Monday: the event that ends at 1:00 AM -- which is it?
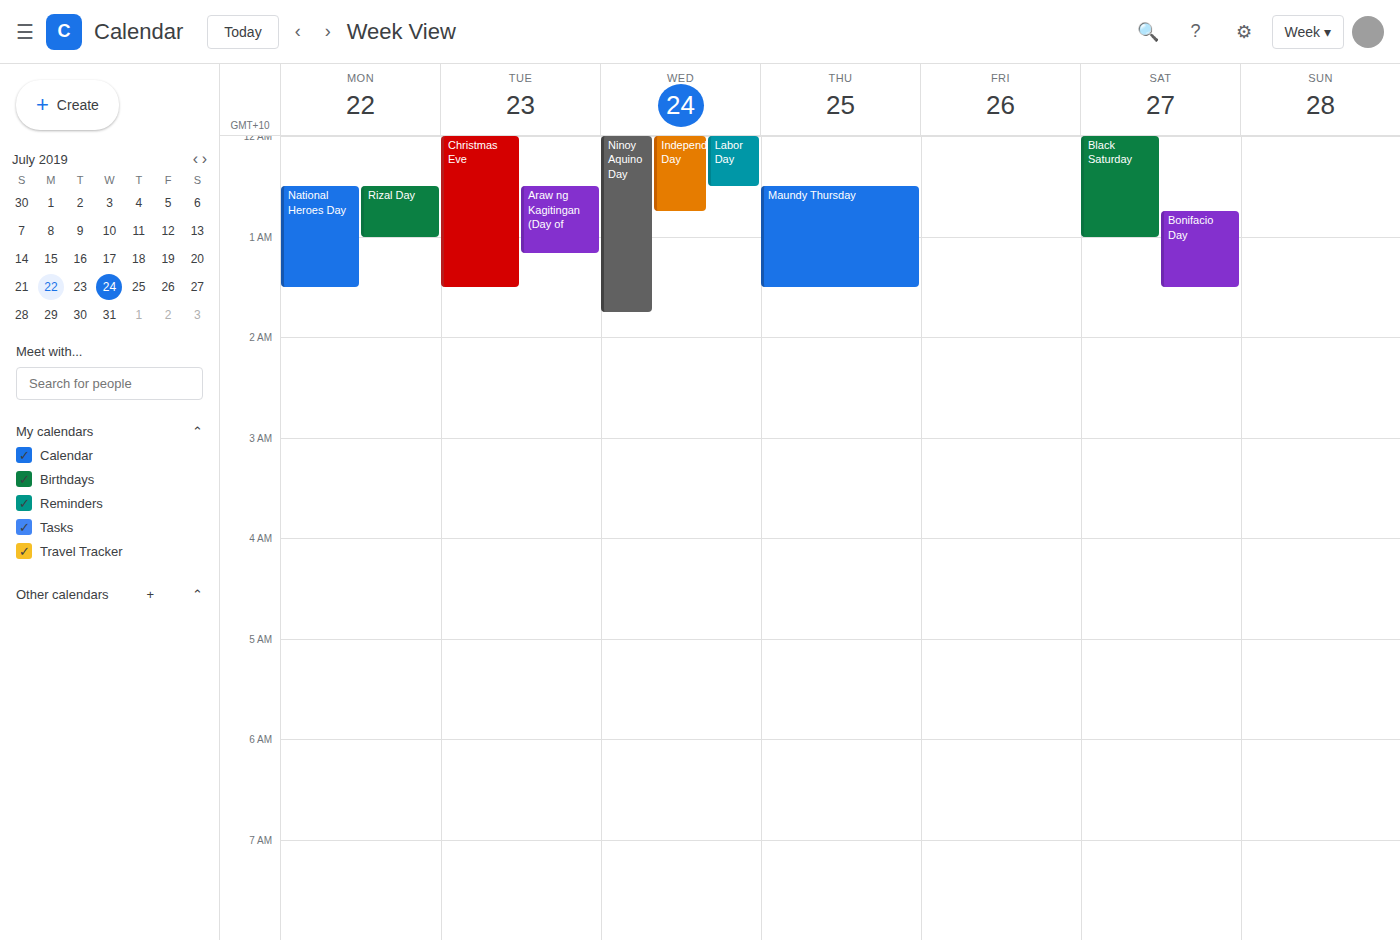
"Rizal Day"